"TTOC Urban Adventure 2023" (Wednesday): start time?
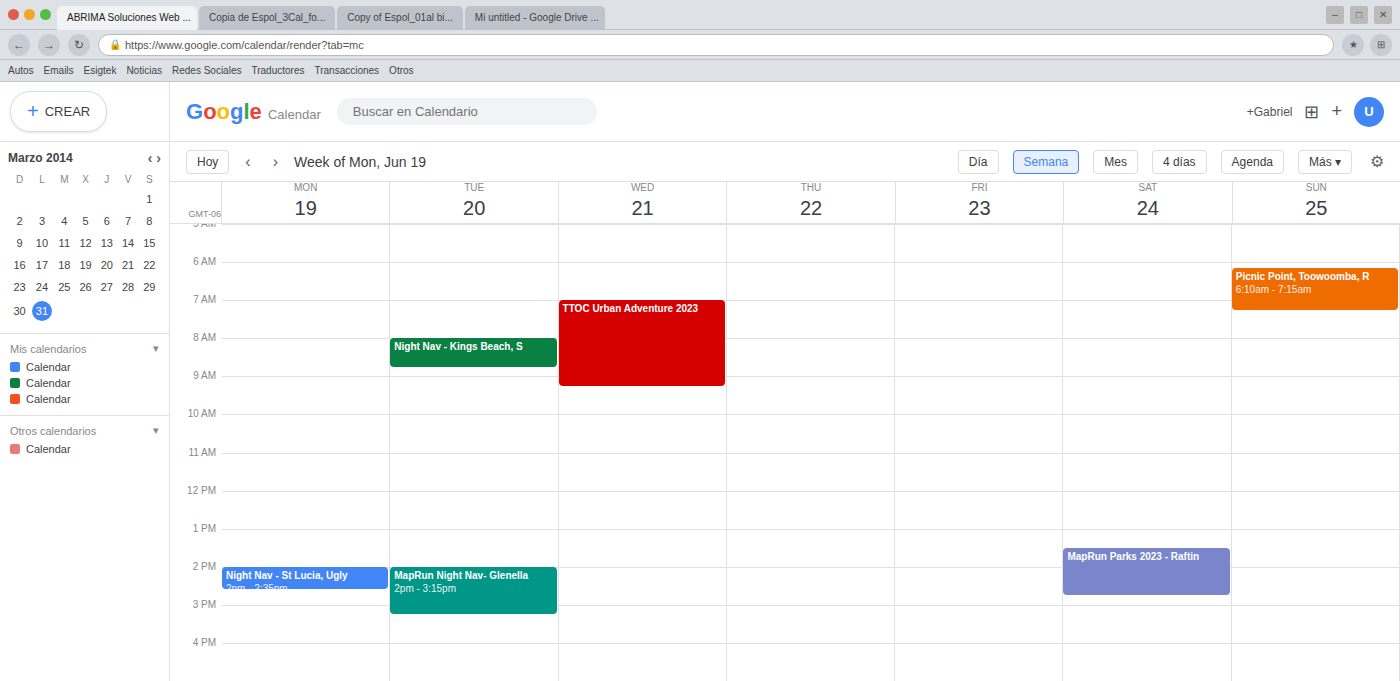
7:00 AM